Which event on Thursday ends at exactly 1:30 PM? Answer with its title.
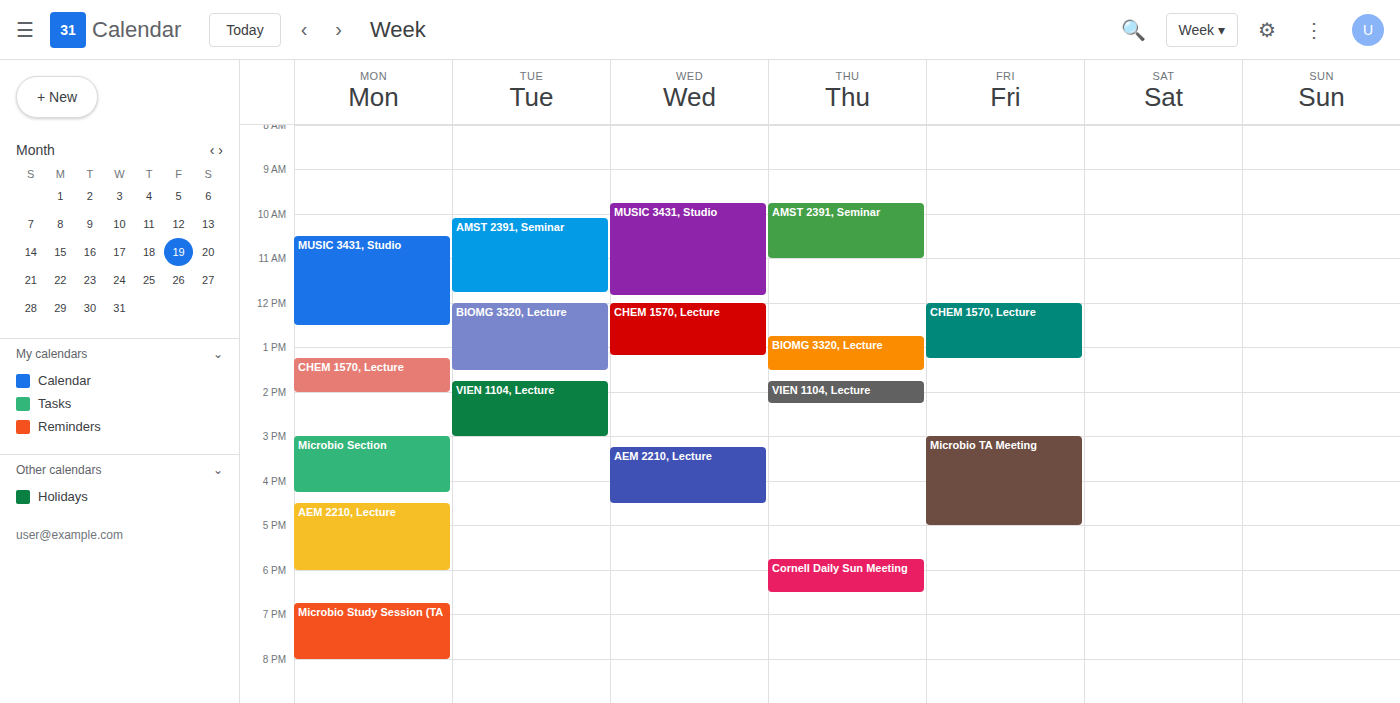
"BIOMG 3320, Lecture"